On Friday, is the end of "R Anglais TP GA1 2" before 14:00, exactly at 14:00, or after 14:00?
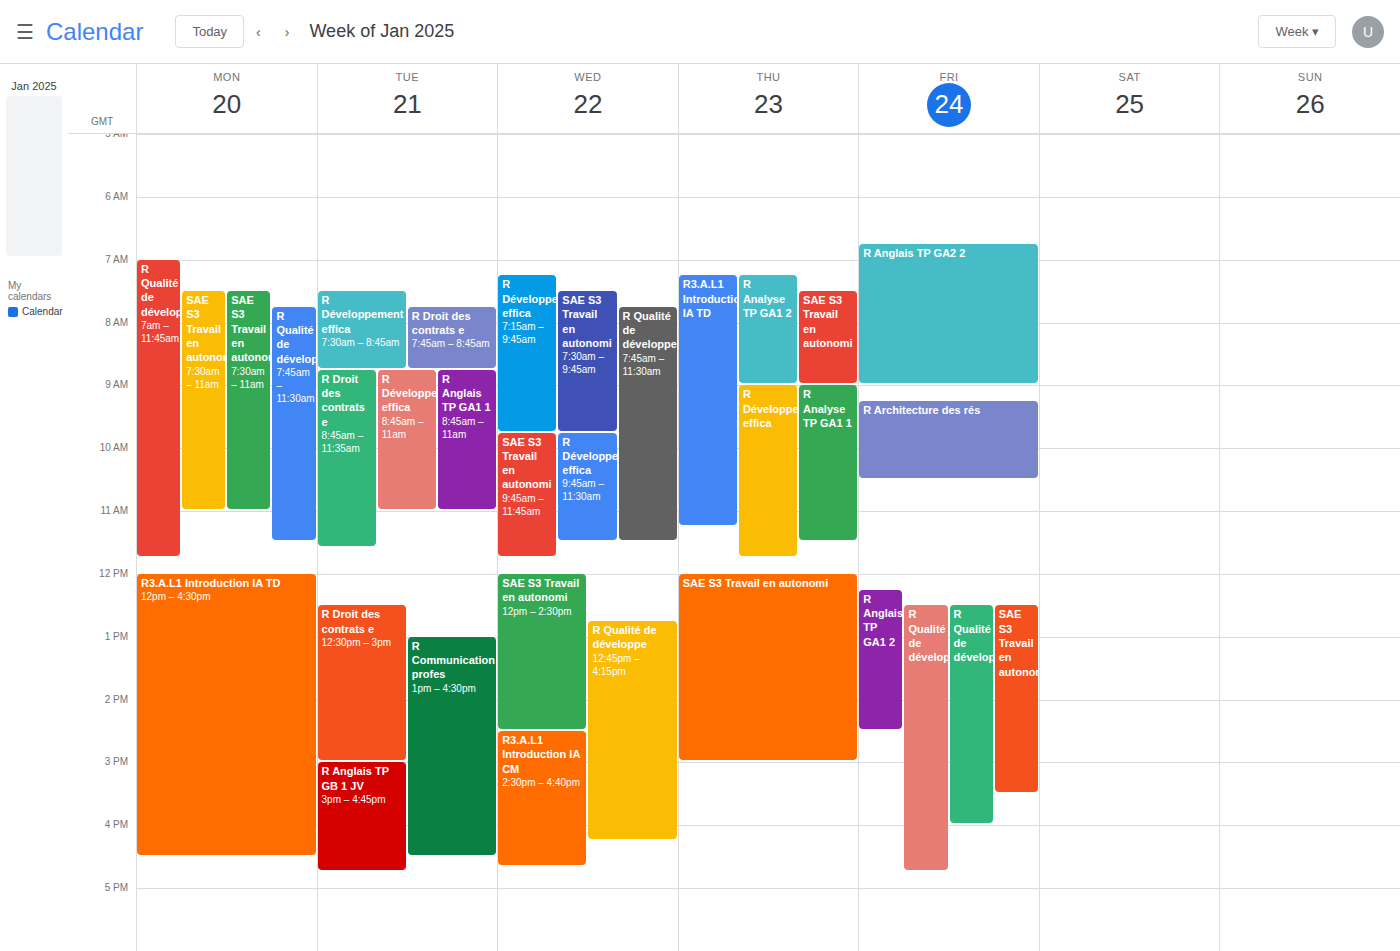
14:30 -- after 14:00, 30 minutes below the 14:00 line.